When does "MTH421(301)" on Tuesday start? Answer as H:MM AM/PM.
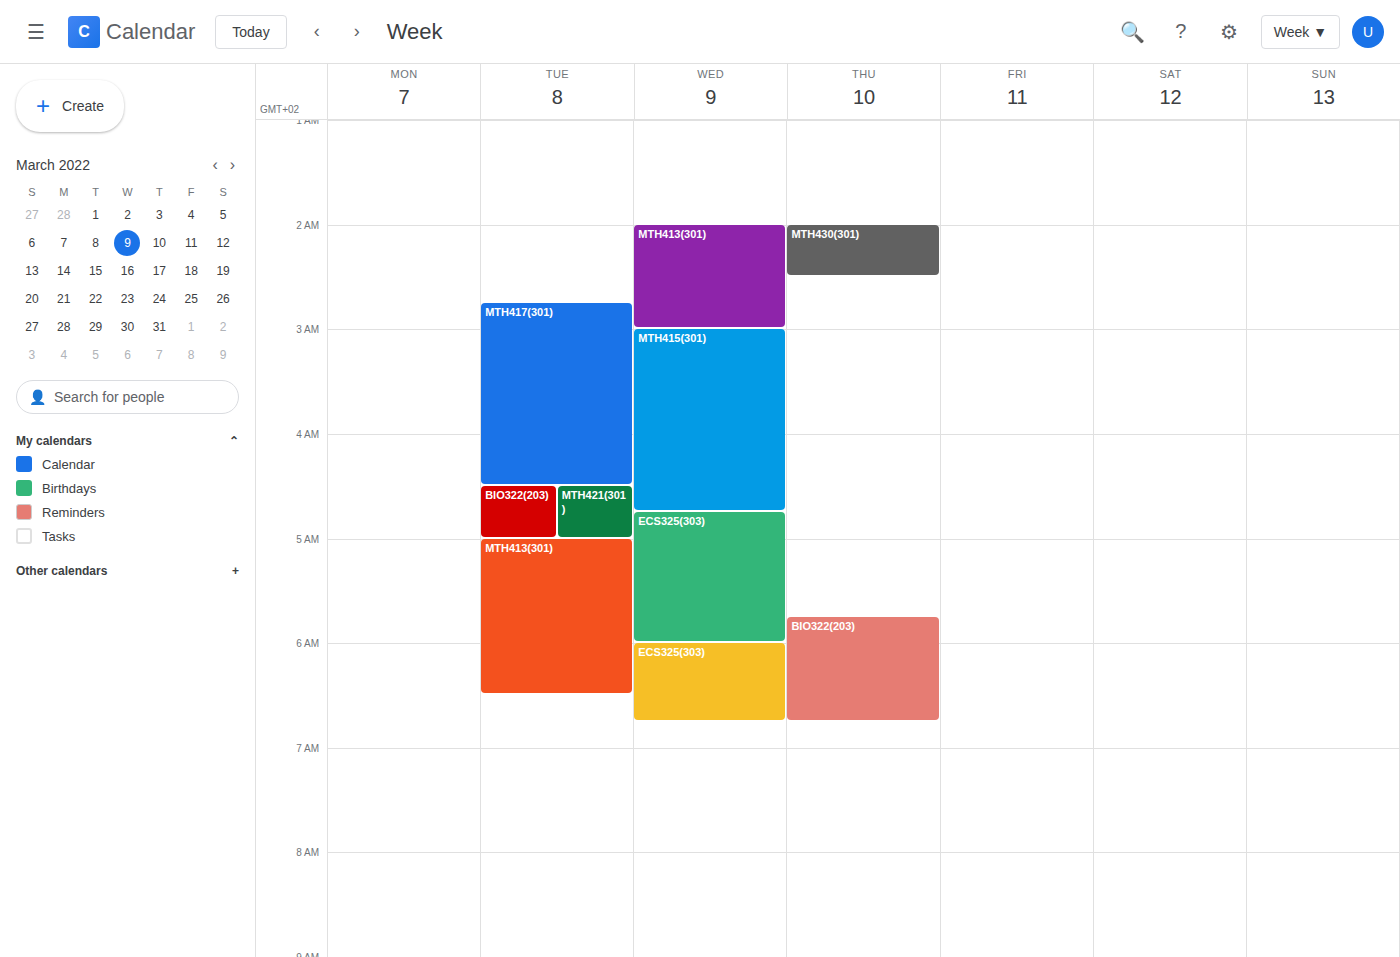
4:30 AM